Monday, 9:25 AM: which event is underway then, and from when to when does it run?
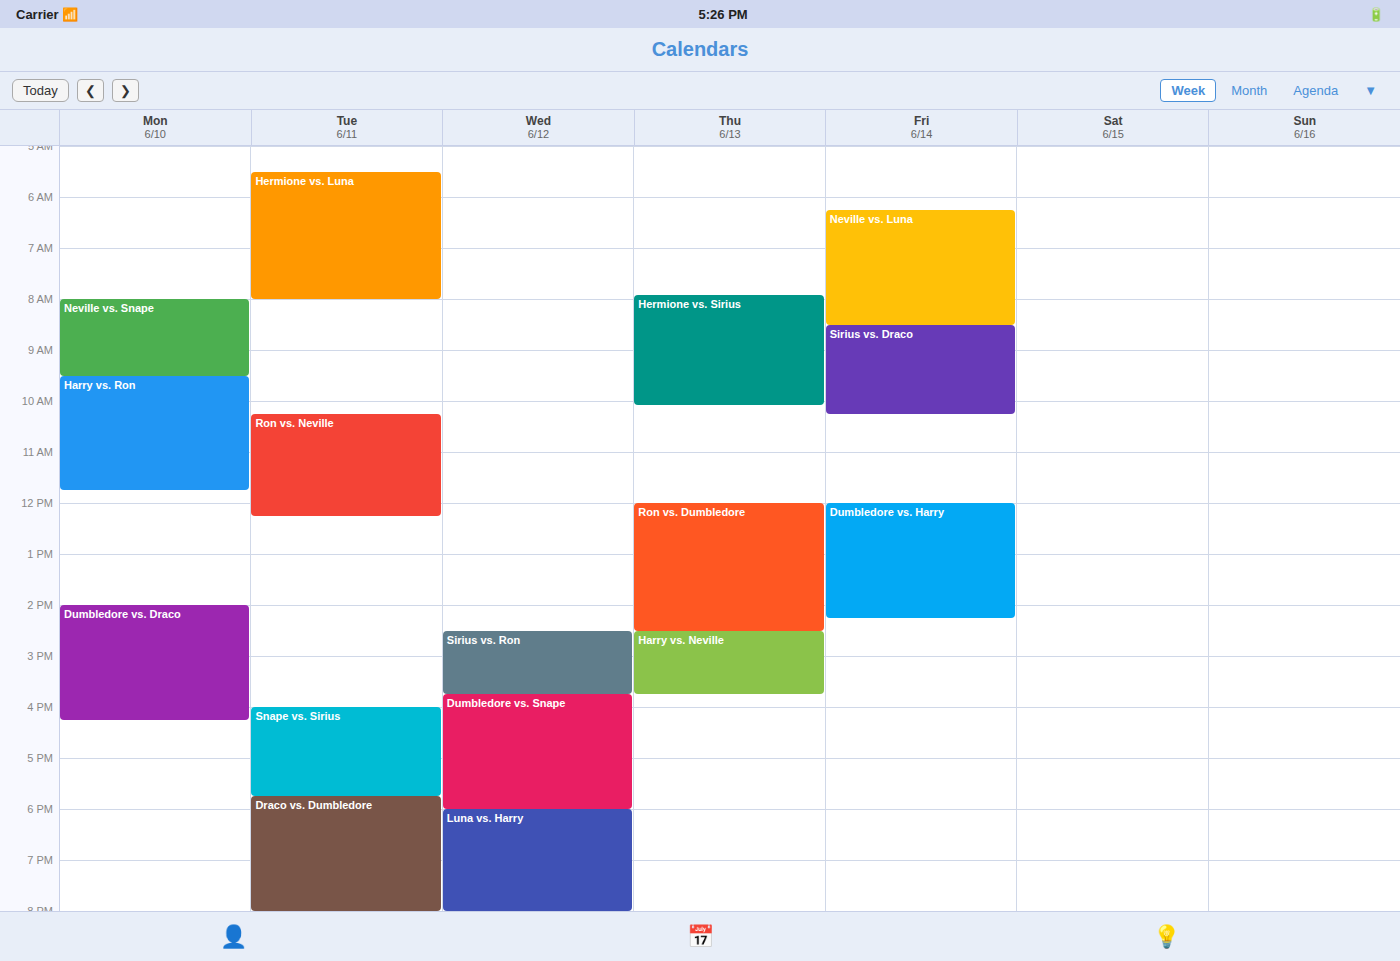
"Neville vs. Snape", 8:00 AM to 9:30 AM